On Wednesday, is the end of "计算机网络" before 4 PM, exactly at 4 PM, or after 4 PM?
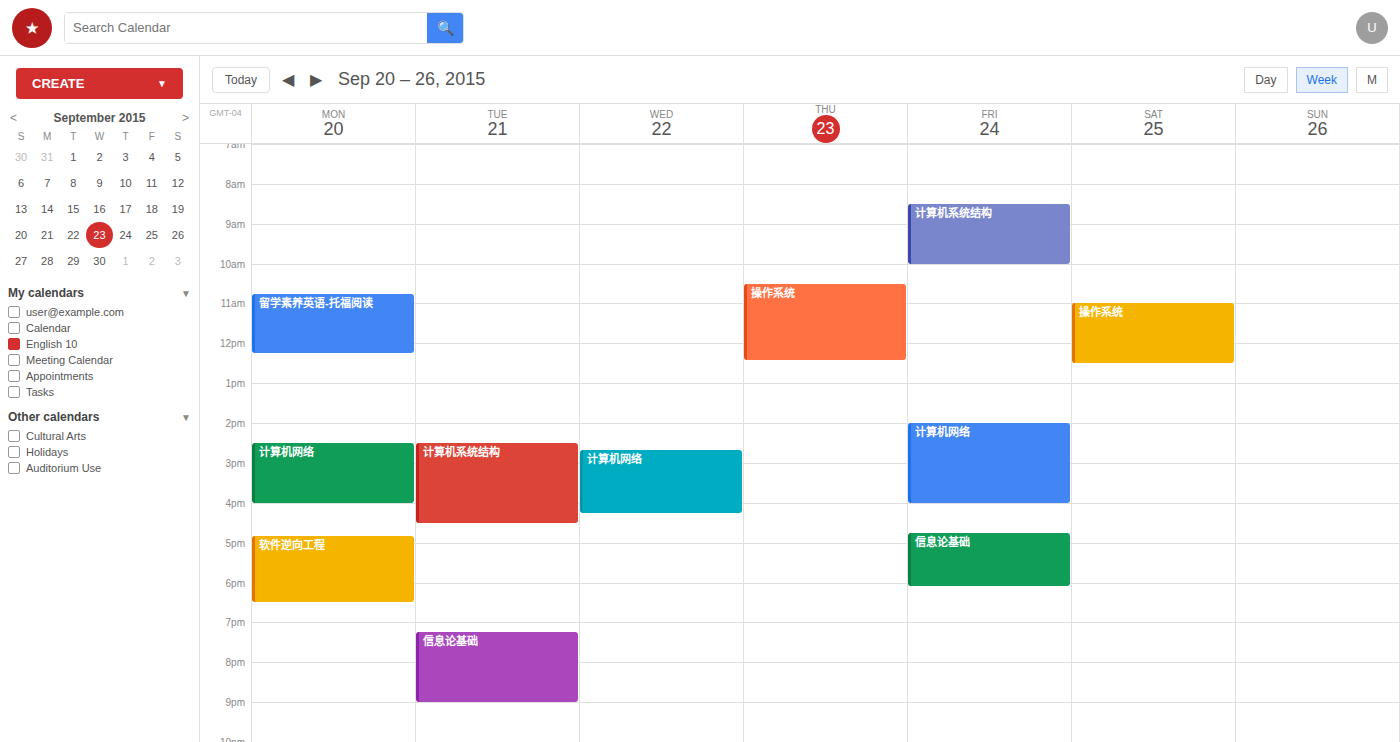
4:15 PM -- after 4 PM, 15 minutes below the 4 PM line.